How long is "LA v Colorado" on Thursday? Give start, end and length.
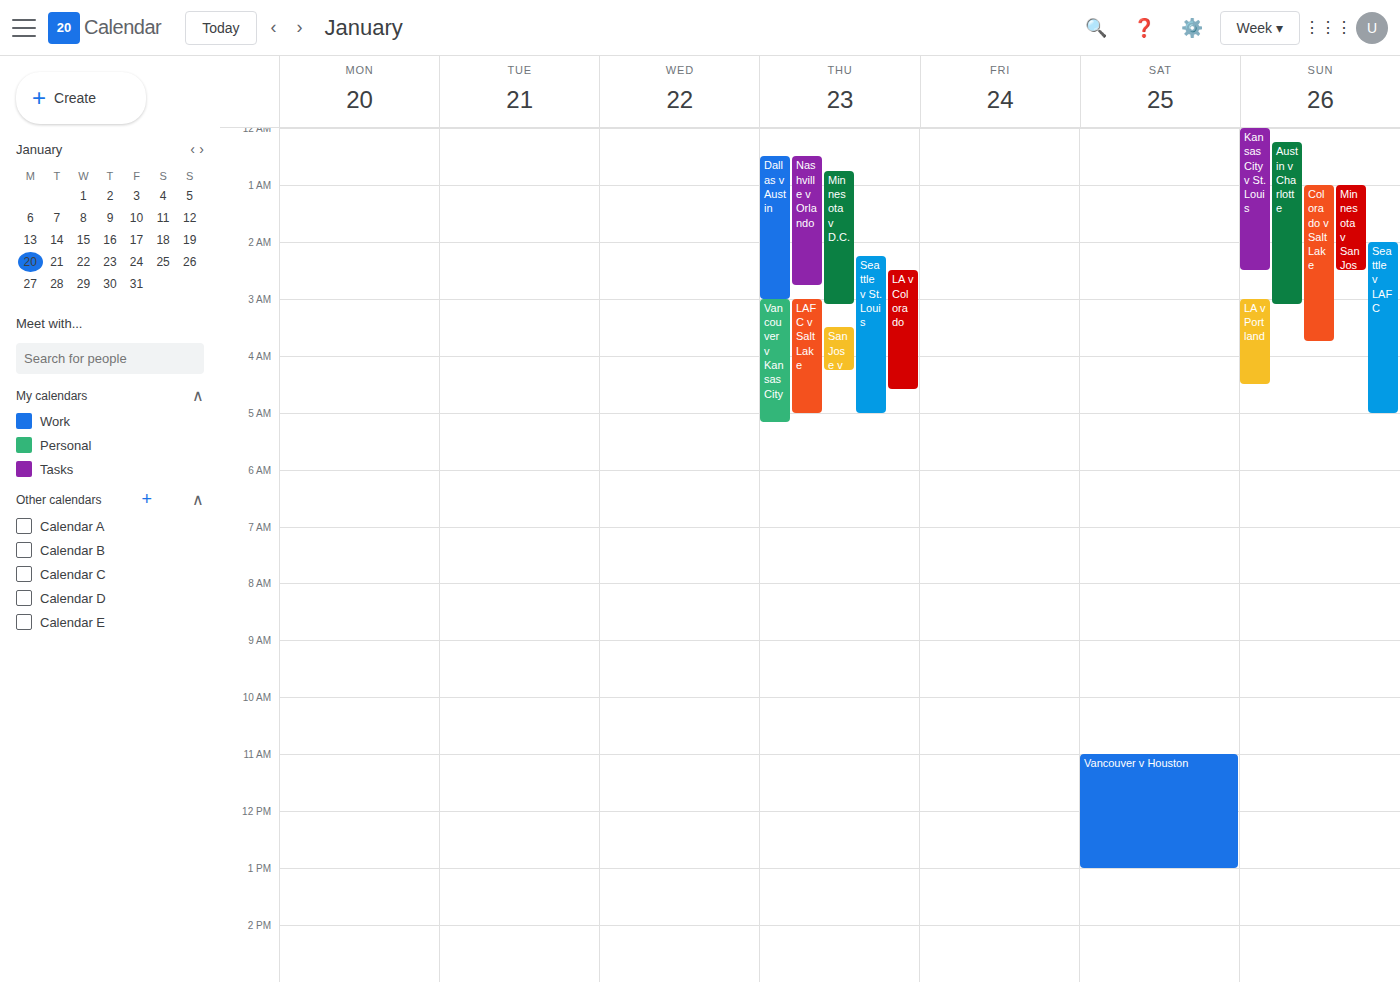
2:30 AM to 4:35 AM, 2 hours 5 minutes